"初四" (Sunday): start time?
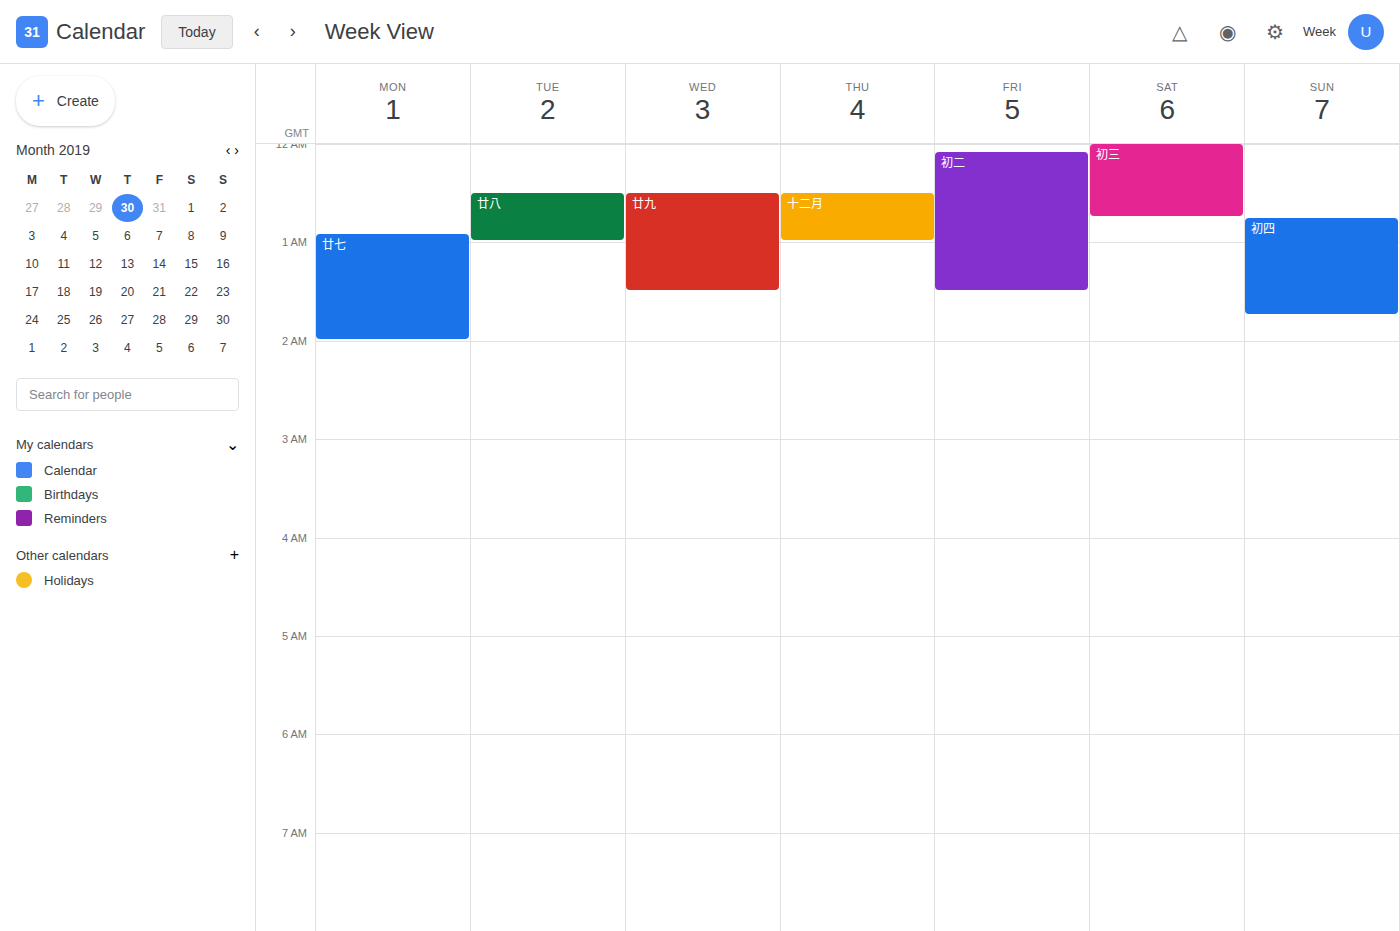
00:45